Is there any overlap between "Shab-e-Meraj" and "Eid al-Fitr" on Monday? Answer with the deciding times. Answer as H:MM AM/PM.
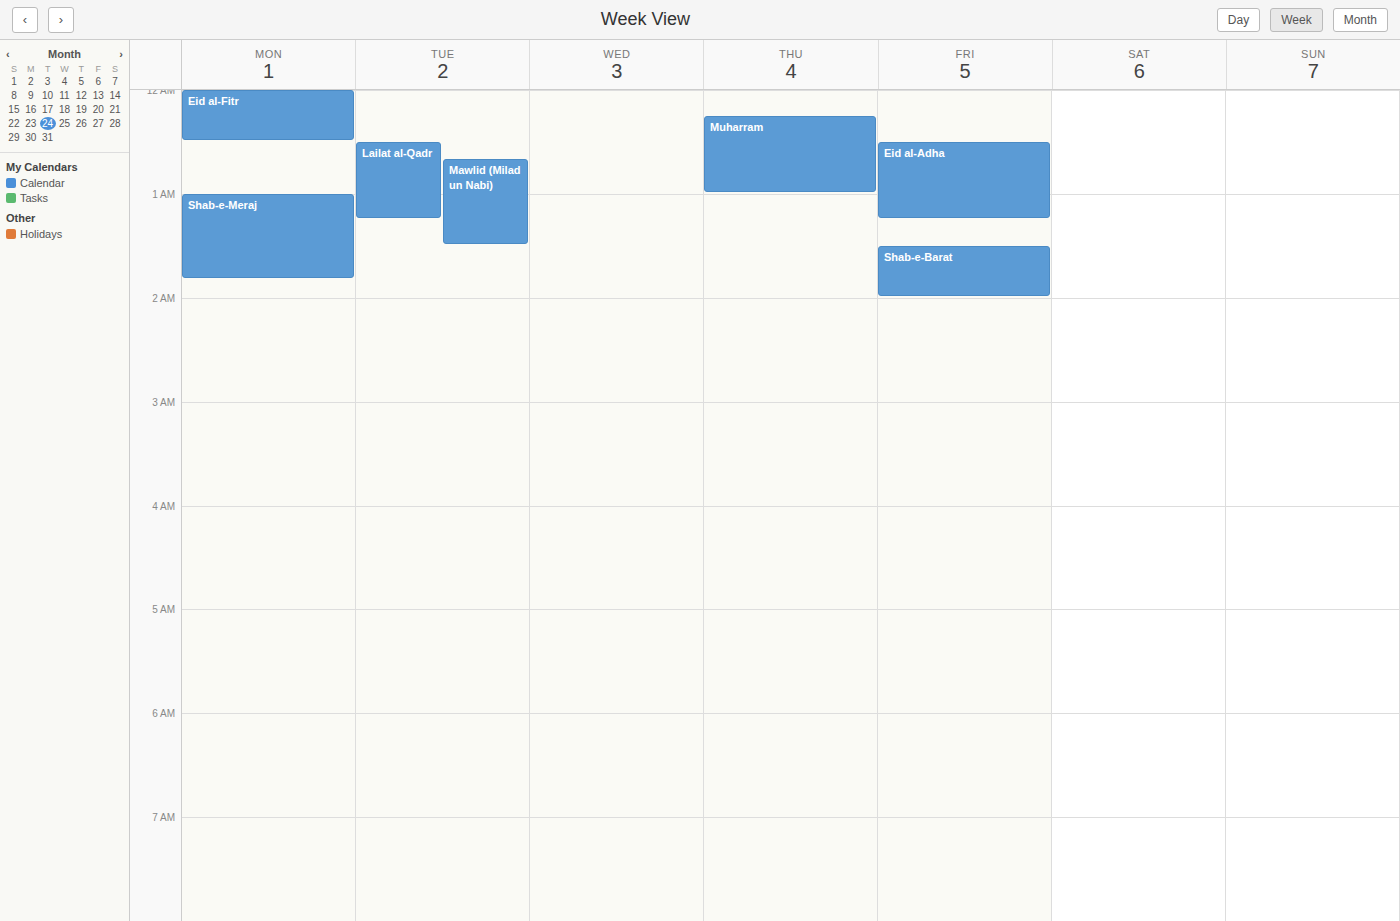
"Eid al-Fitr" ends at 12:30 AM and "Shab-e-Meraj" starts at 1:00 AM -- no overlap.